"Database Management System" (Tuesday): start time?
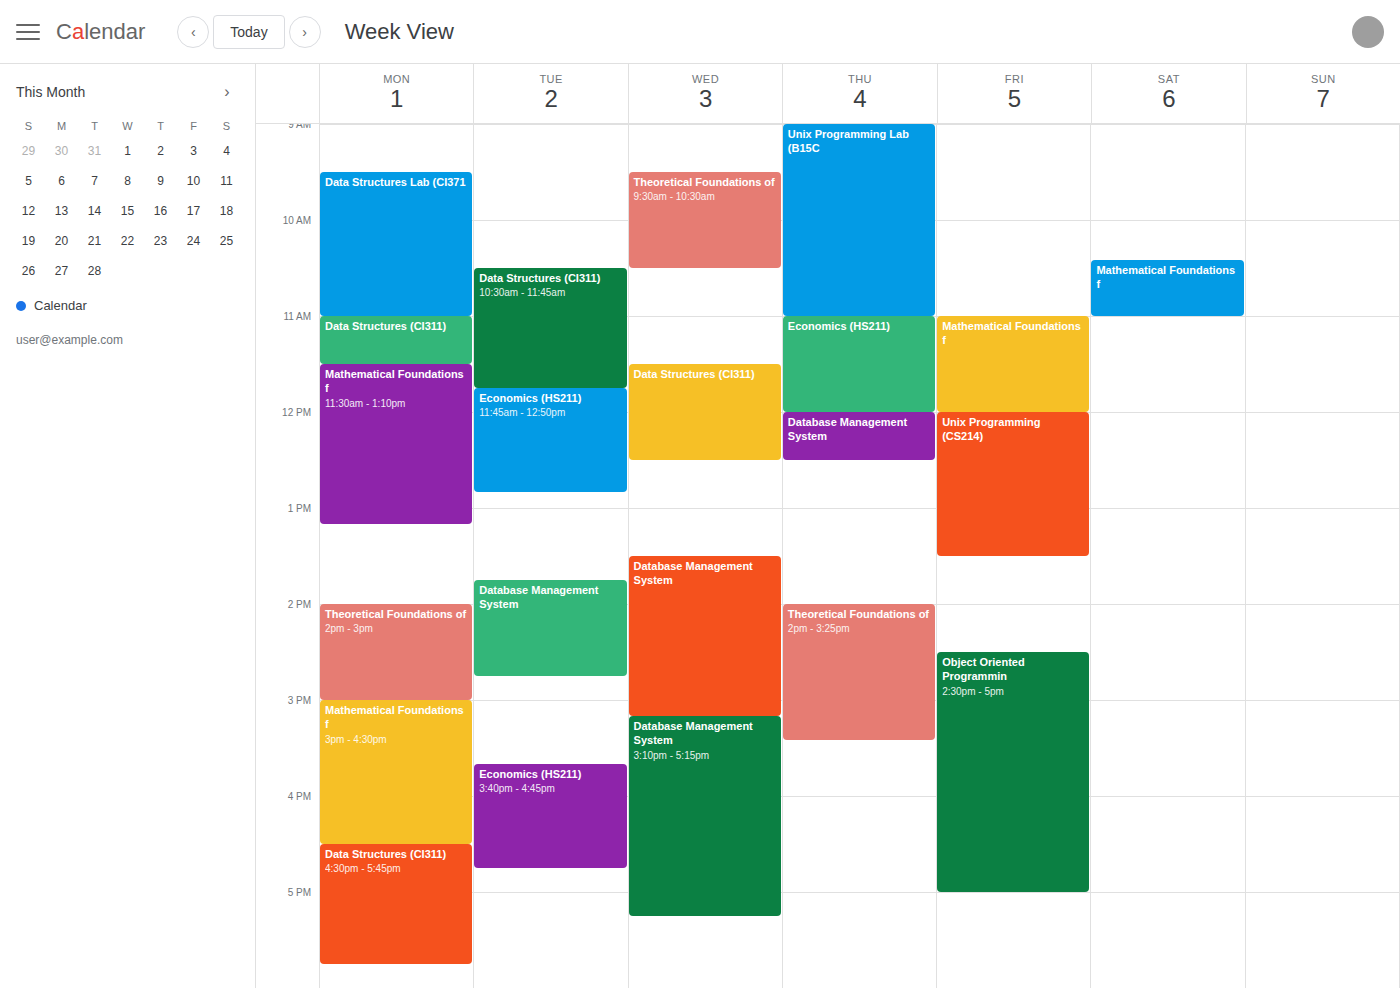
1:45 PM